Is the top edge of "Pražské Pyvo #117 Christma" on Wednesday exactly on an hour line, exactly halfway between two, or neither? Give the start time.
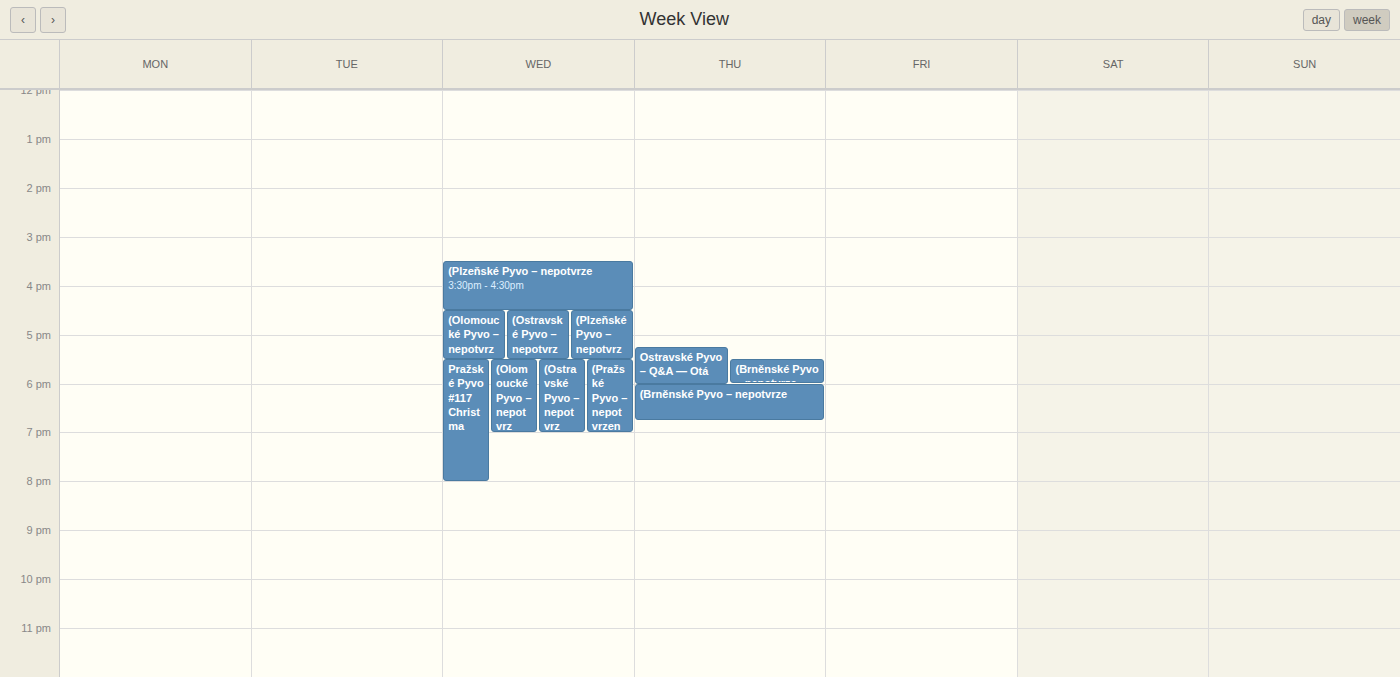
5:30 PM -- halfway between the 5 PM and 6 PM lines.